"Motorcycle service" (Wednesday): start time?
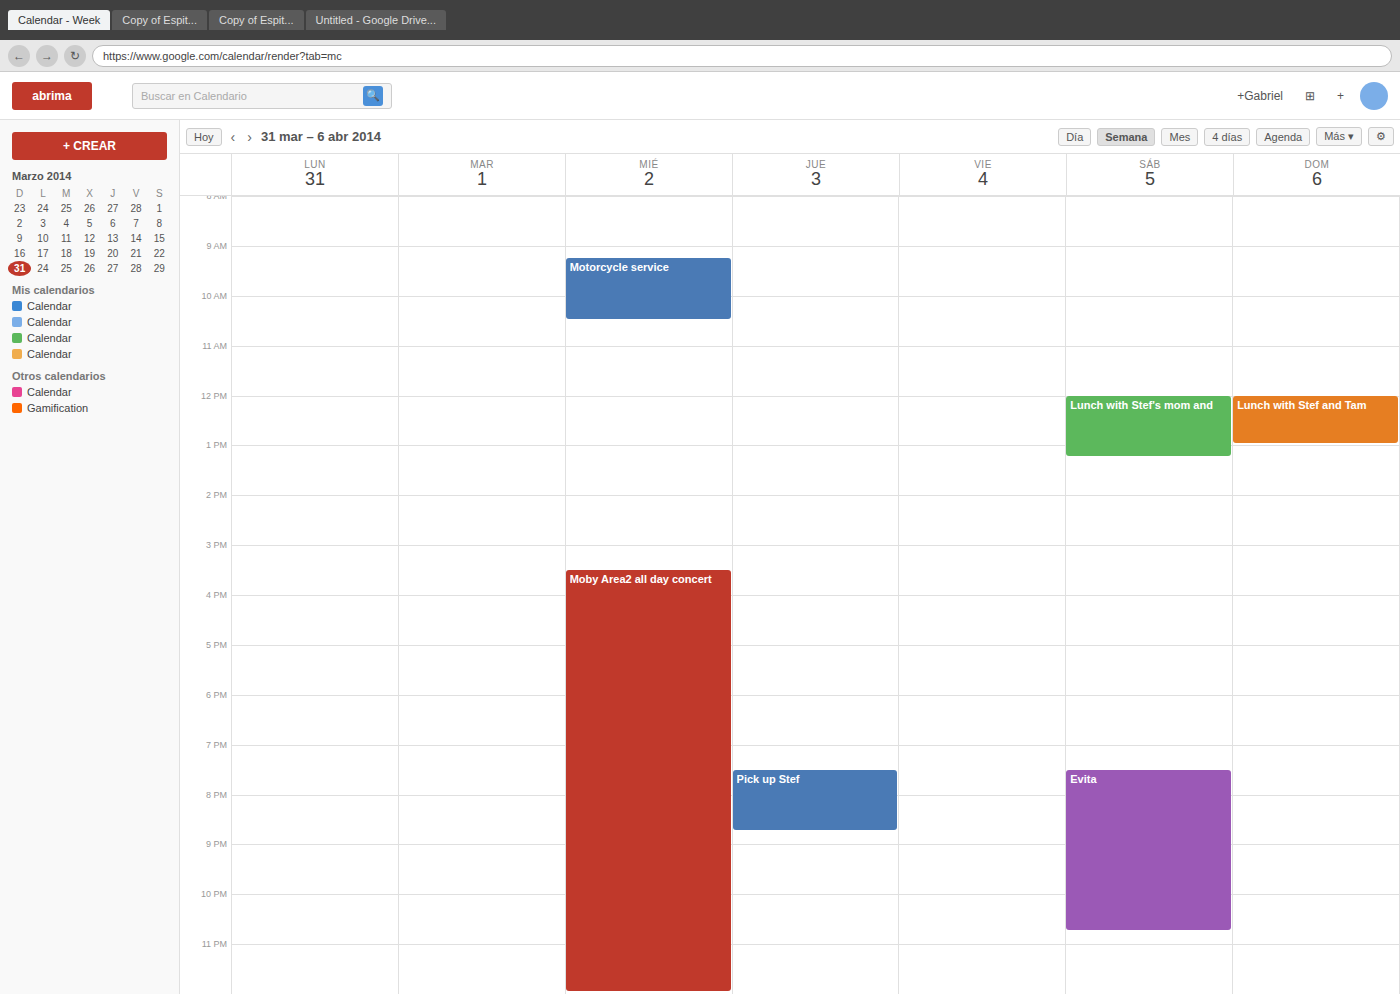
9:15 AM